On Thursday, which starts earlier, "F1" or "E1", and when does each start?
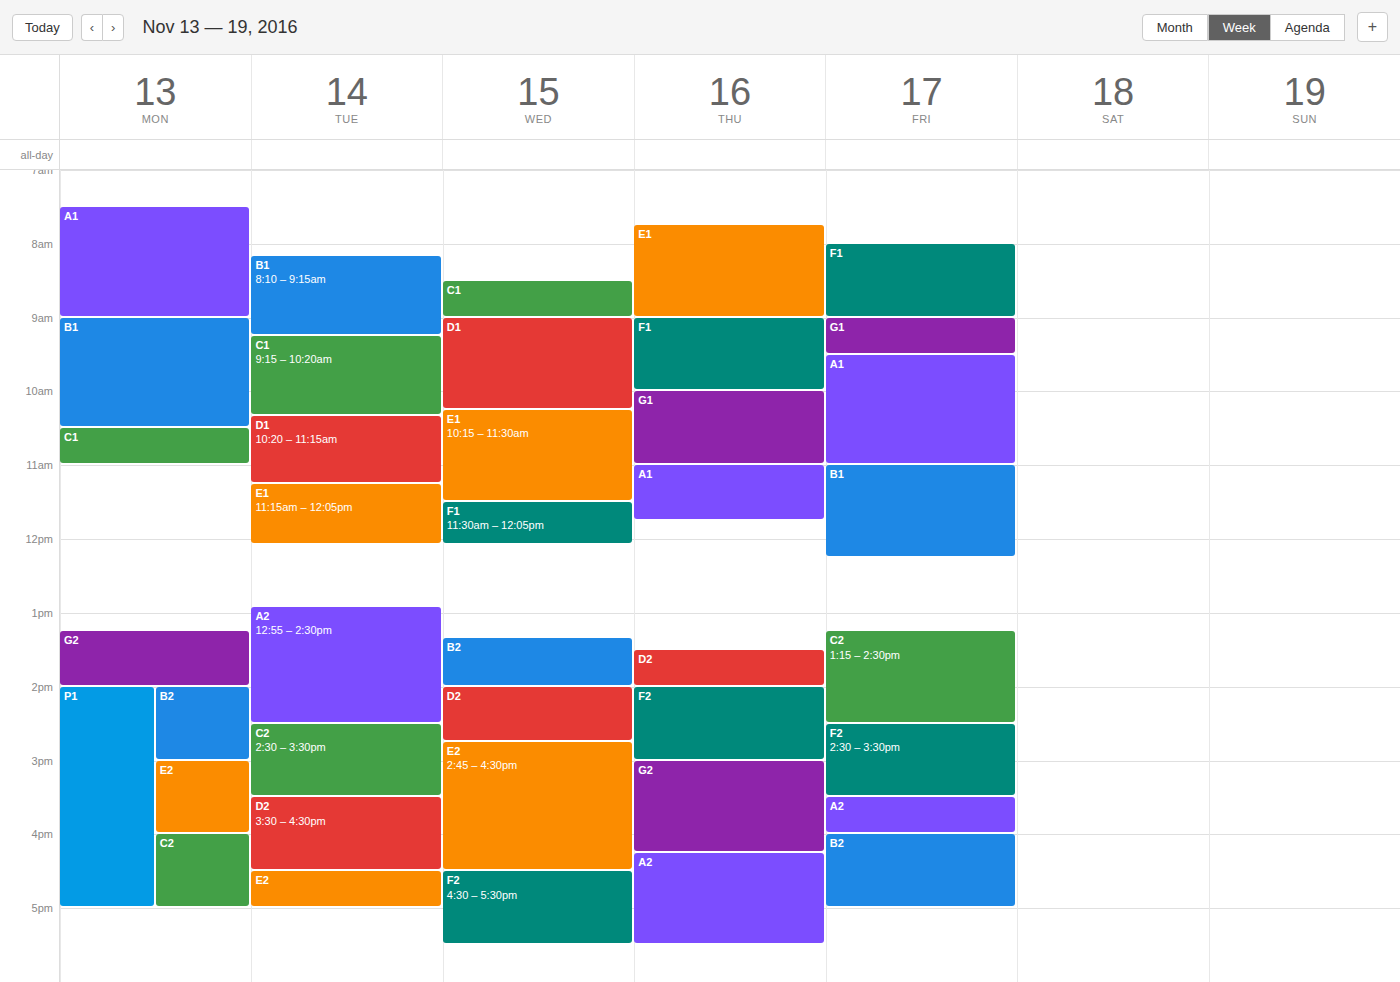
"E1" 7:45 AM; "F1" 9:00 AM.